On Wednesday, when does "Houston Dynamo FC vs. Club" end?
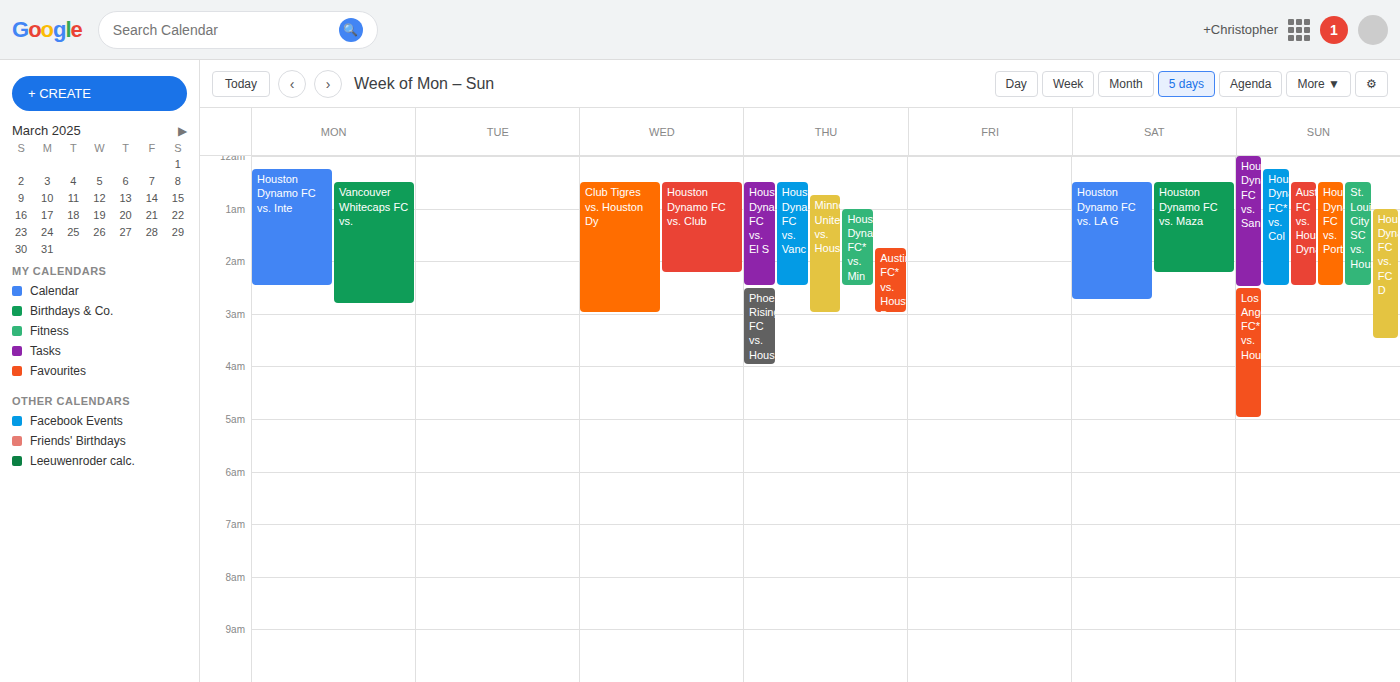
2:15 AM